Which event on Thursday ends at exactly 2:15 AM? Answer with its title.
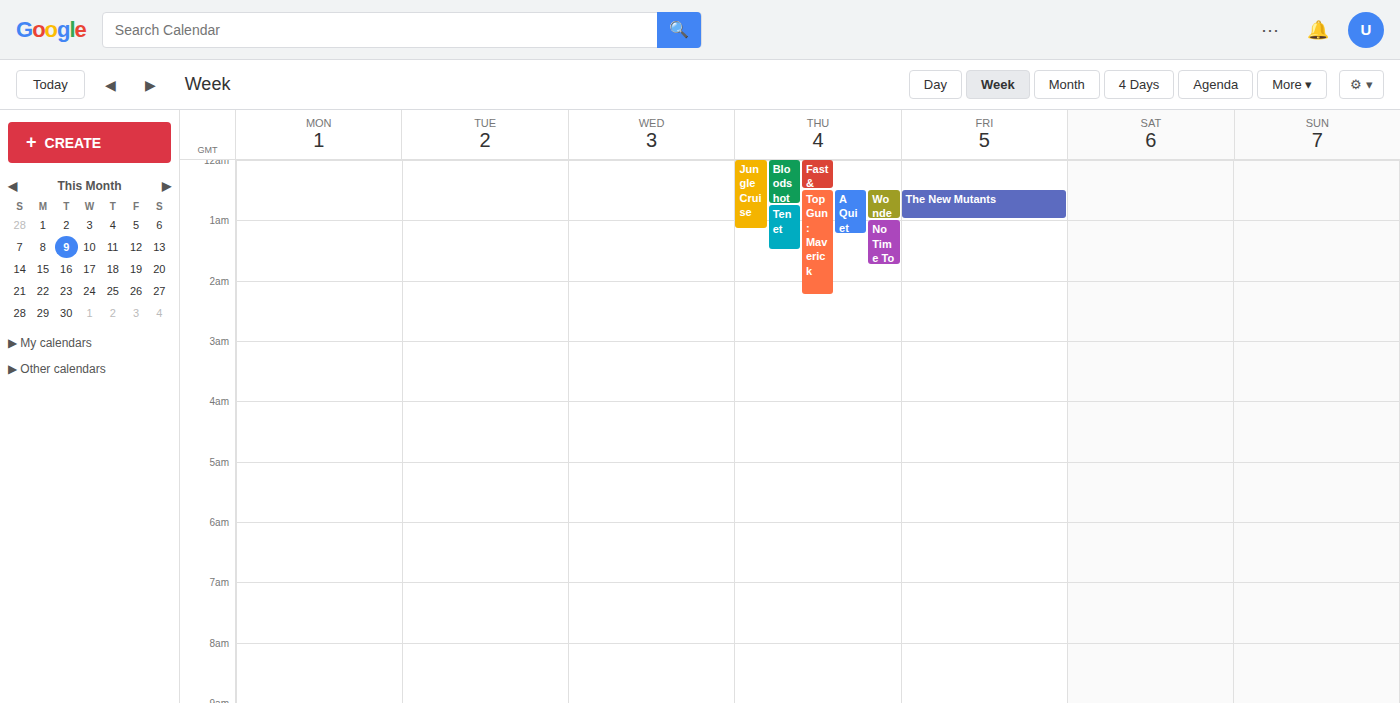
"Top Gun: Maverick"